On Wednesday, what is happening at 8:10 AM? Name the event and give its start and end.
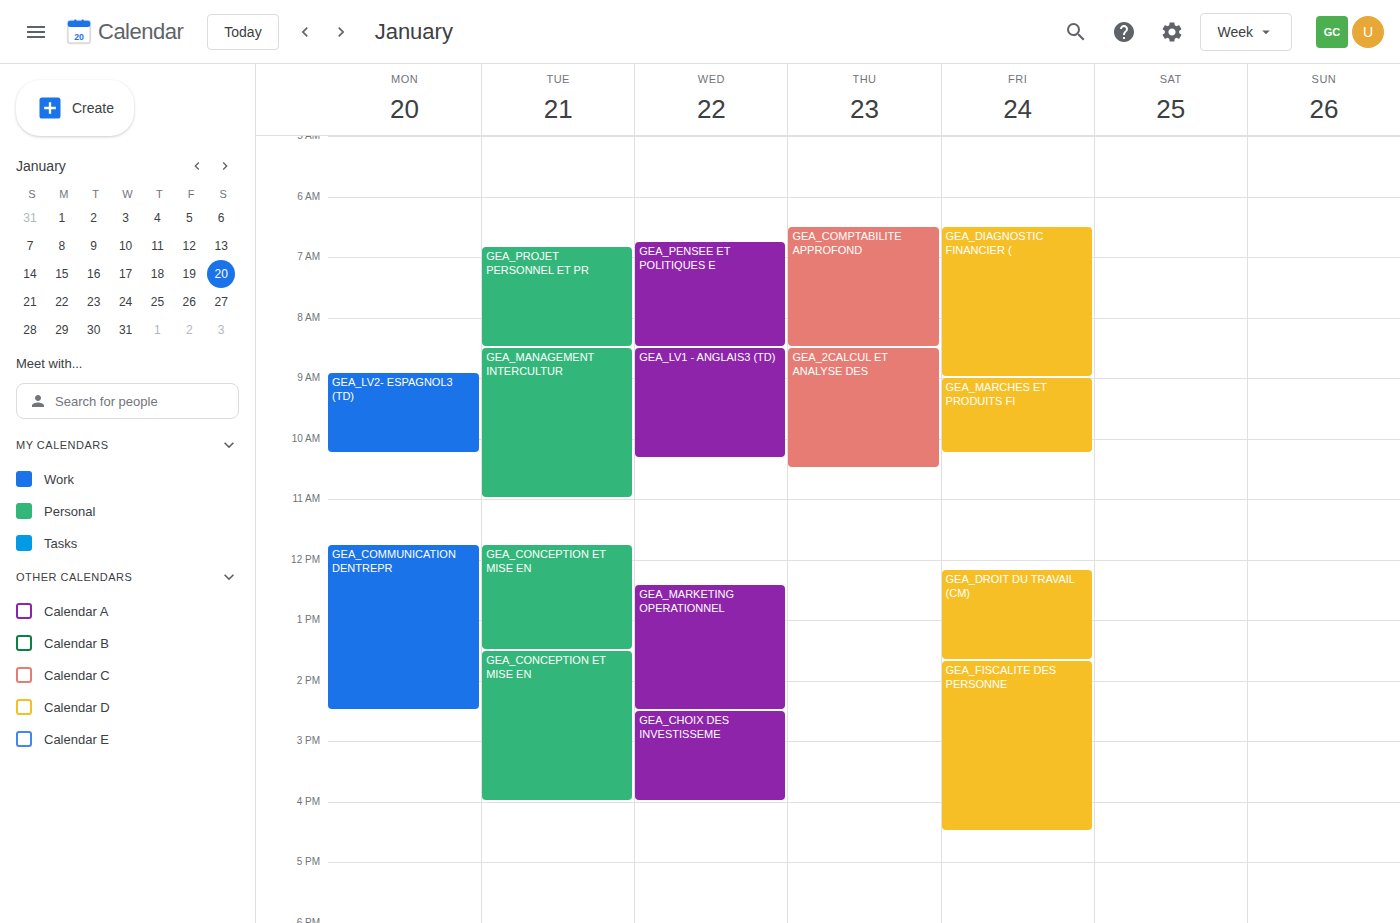
"GEA_PENSEE ET POLITIQUES E", 6:45 AM to 8:30 AM